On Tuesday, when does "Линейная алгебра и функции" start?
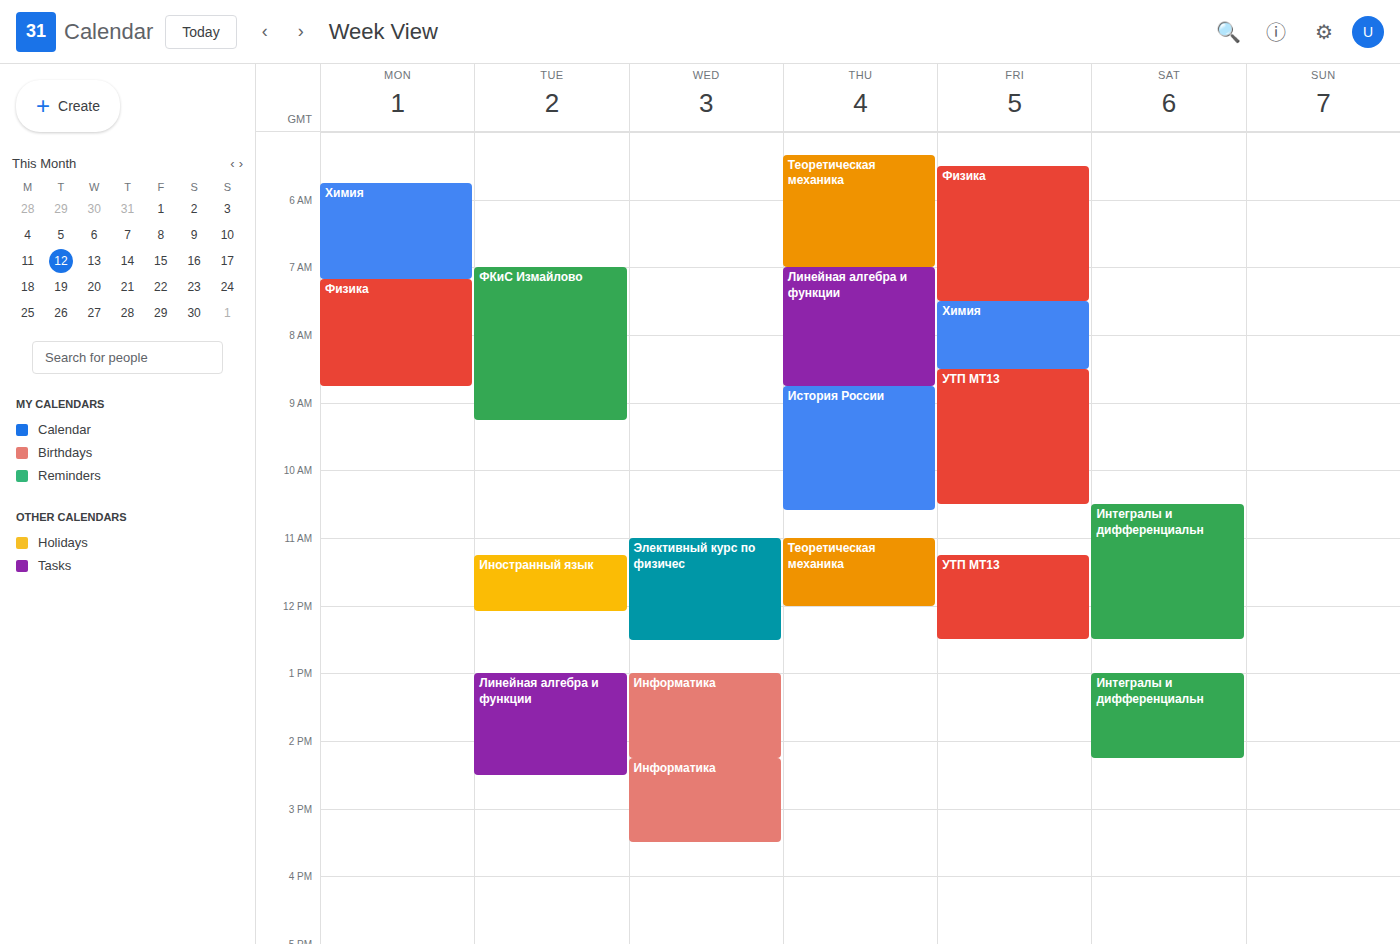
1:00 PM